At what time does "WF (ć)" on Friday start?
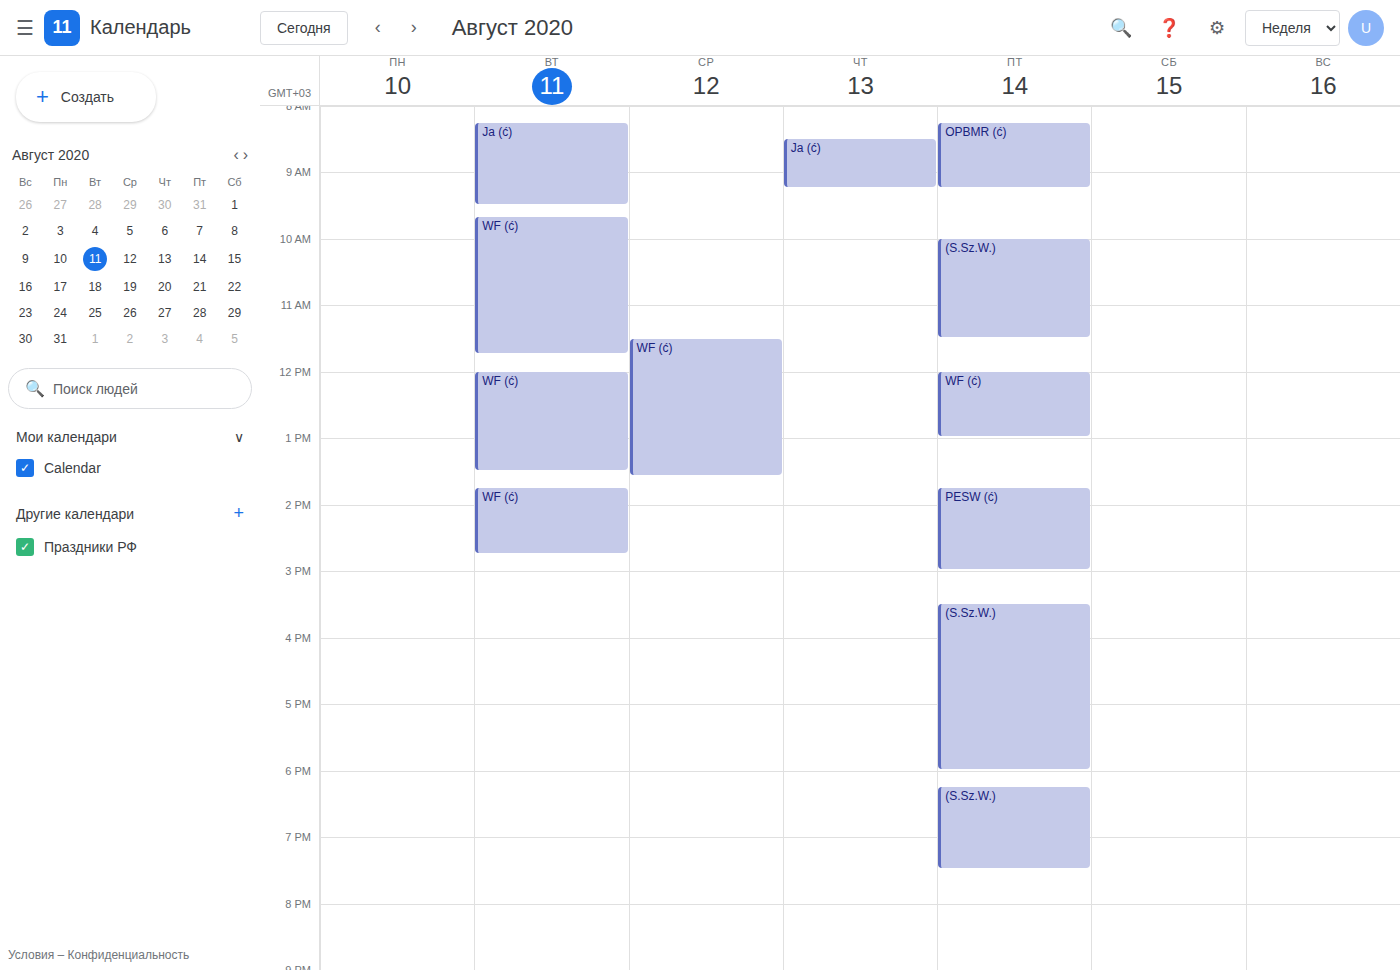
12:00 PM